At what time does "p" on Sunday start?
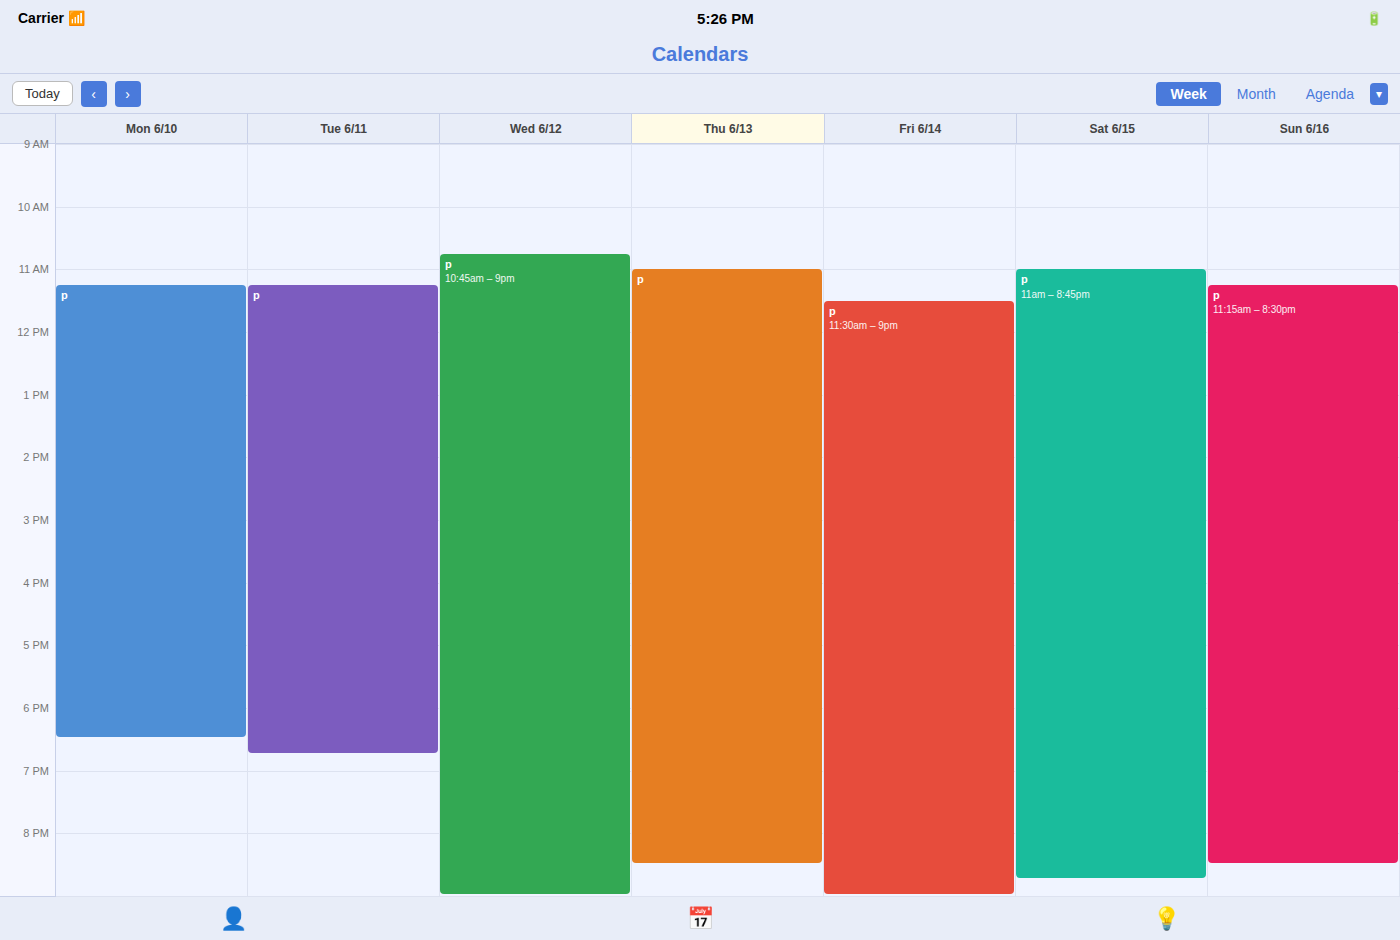
11:15 AM